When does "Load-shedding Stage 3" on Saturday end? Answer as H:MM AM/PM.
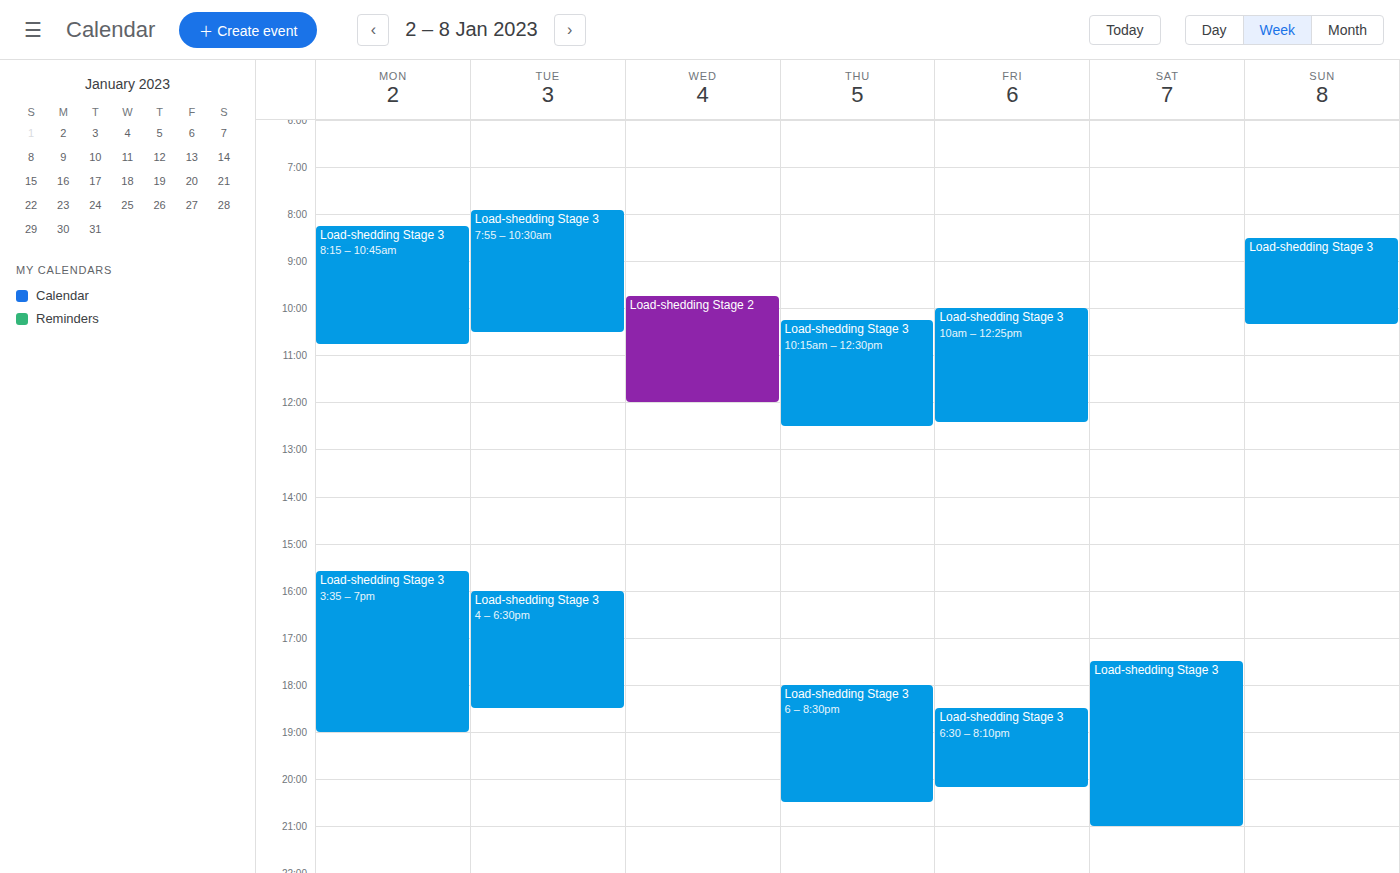
9:00 PM